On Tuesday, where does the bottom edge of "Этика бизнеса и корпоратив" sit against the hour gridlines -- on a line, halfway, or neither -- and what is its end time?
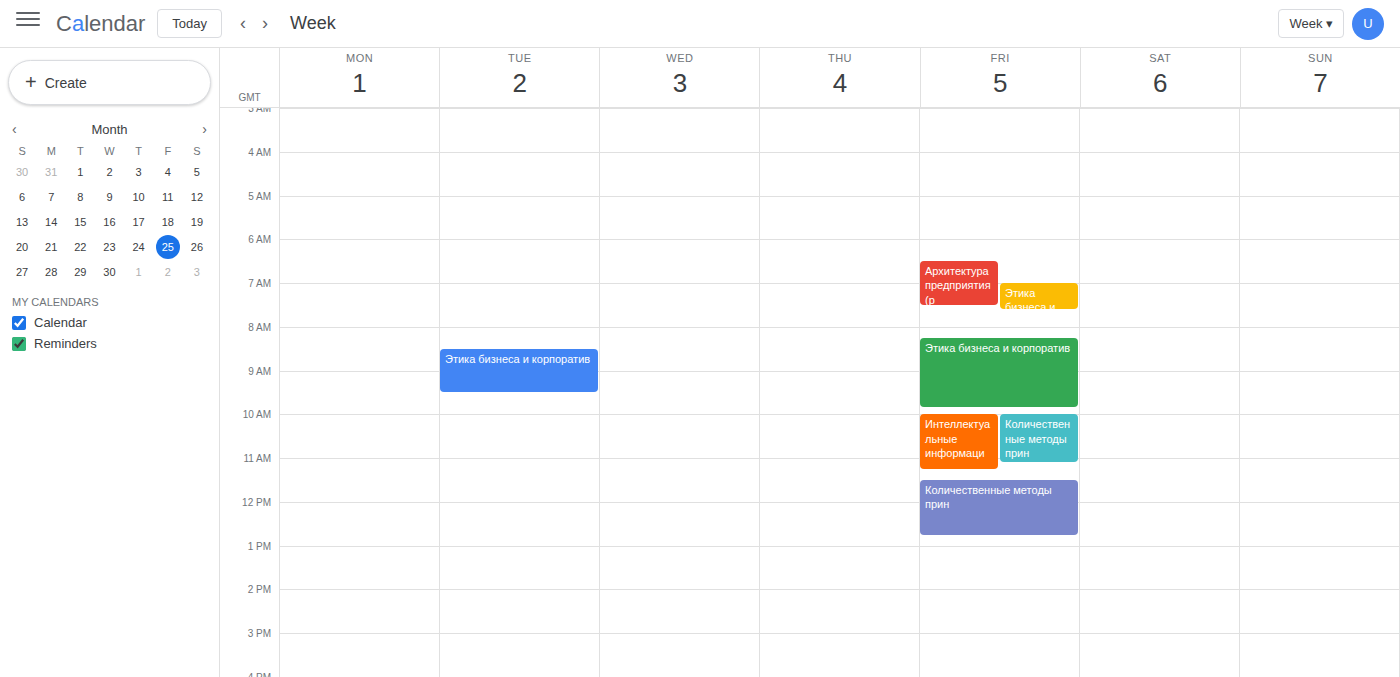
9:30 AM -- halfway between the 9 AM and 10 AM lines.